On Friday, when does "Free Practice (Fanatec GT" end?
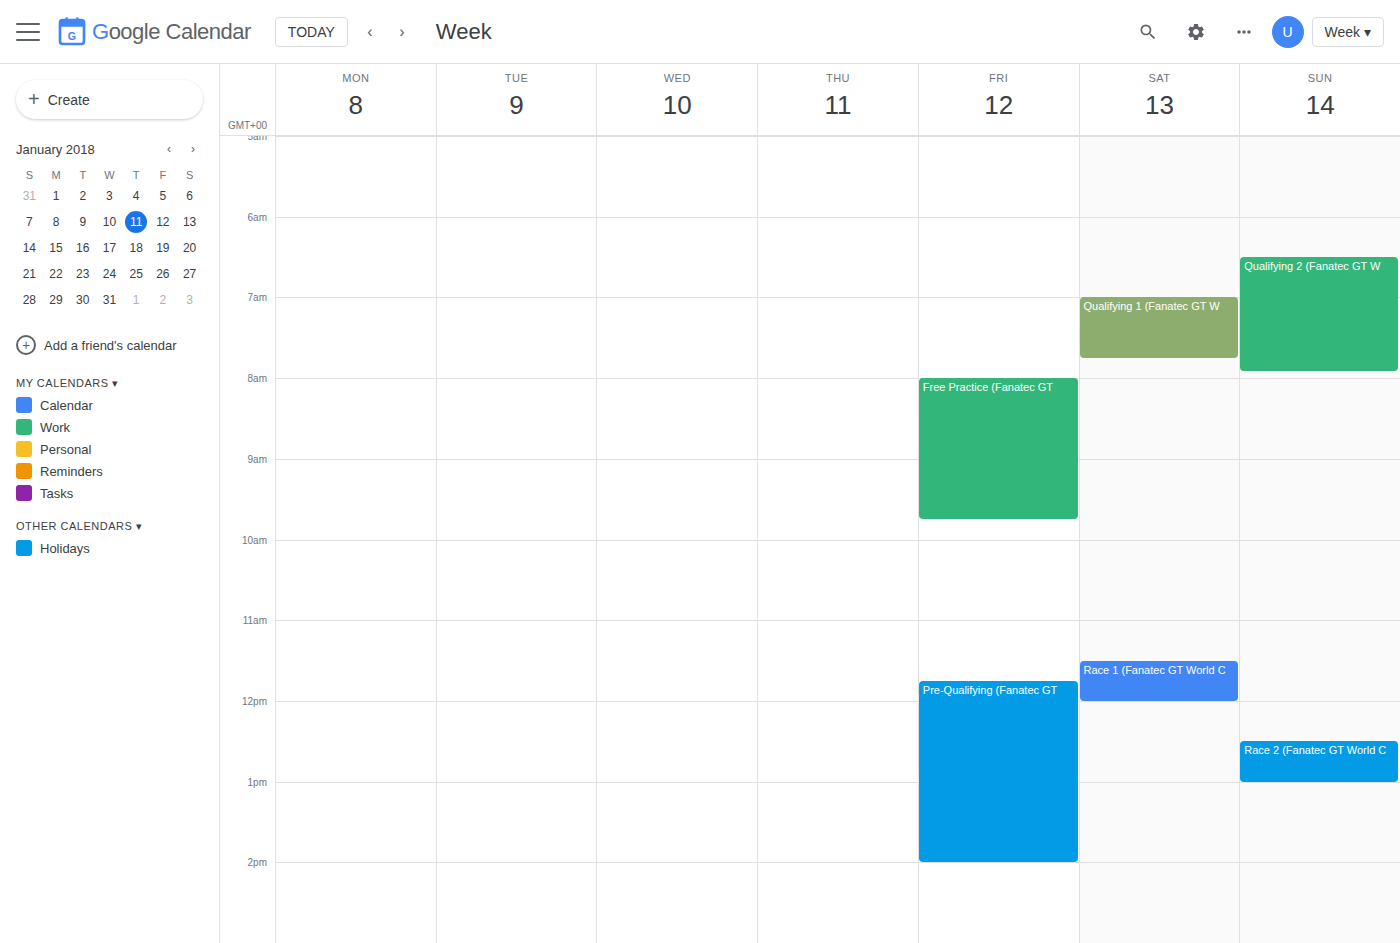
9:45 AM